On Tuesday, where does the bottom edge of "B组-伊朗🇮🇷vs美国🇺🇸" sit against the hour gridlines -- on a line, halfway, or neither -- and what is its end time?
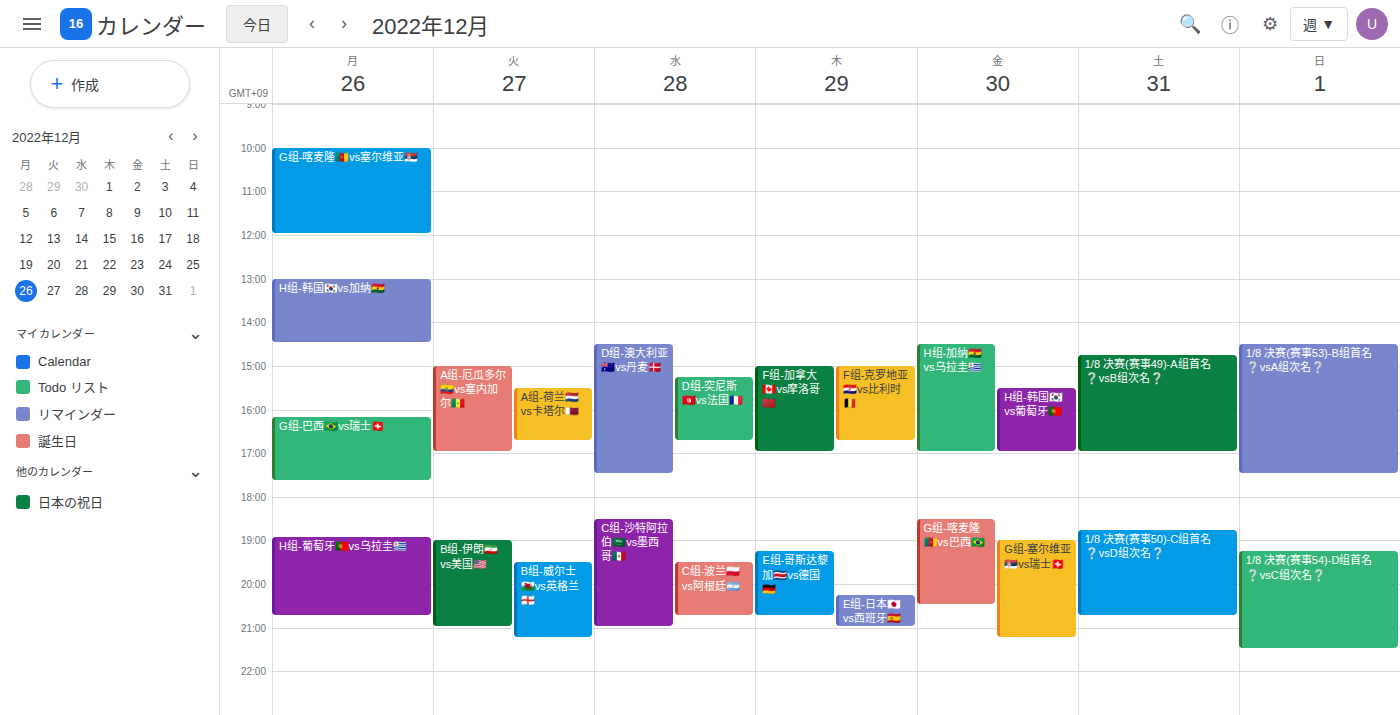
9:00 PM -- exactly on the 9 PM line.